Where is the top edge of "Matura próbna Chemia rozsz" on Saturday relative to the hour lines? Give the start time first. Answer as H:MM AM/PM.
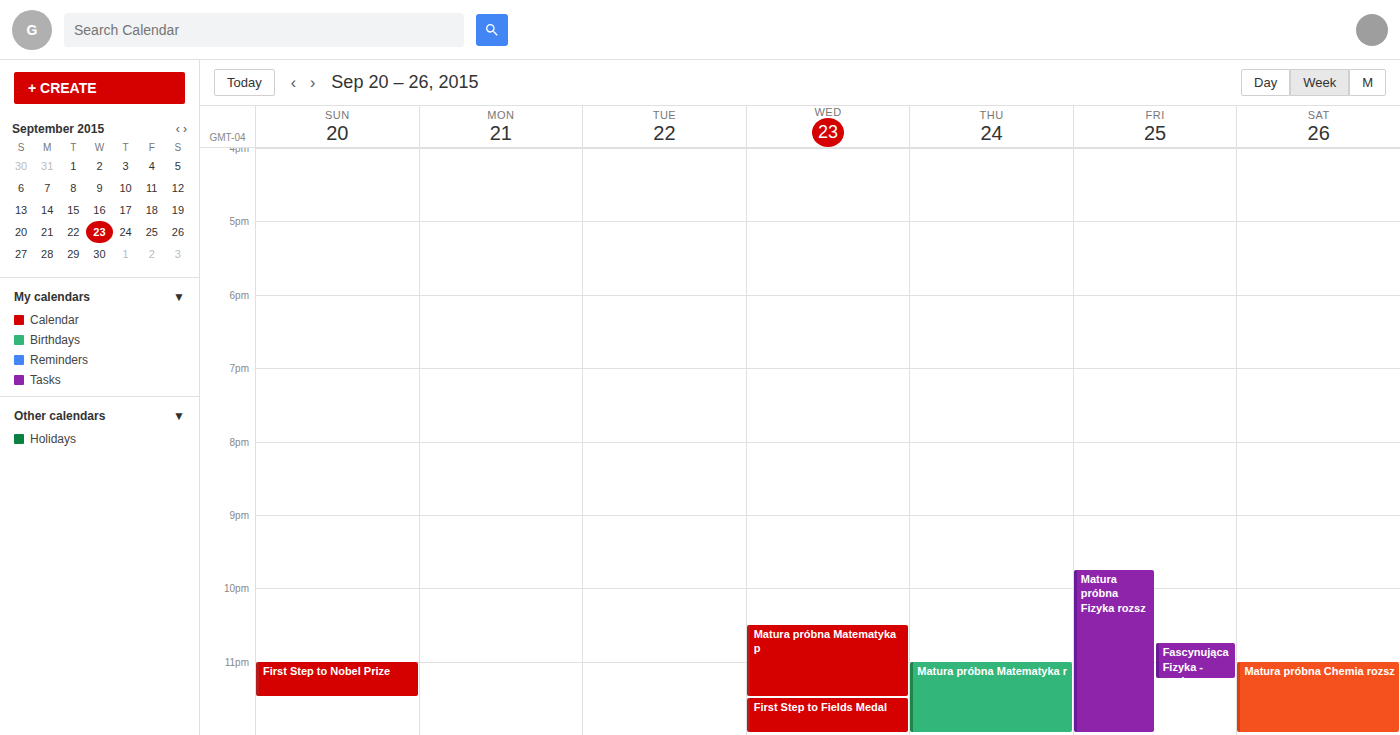
11:00 PM -- exactly on the 11 PM line.